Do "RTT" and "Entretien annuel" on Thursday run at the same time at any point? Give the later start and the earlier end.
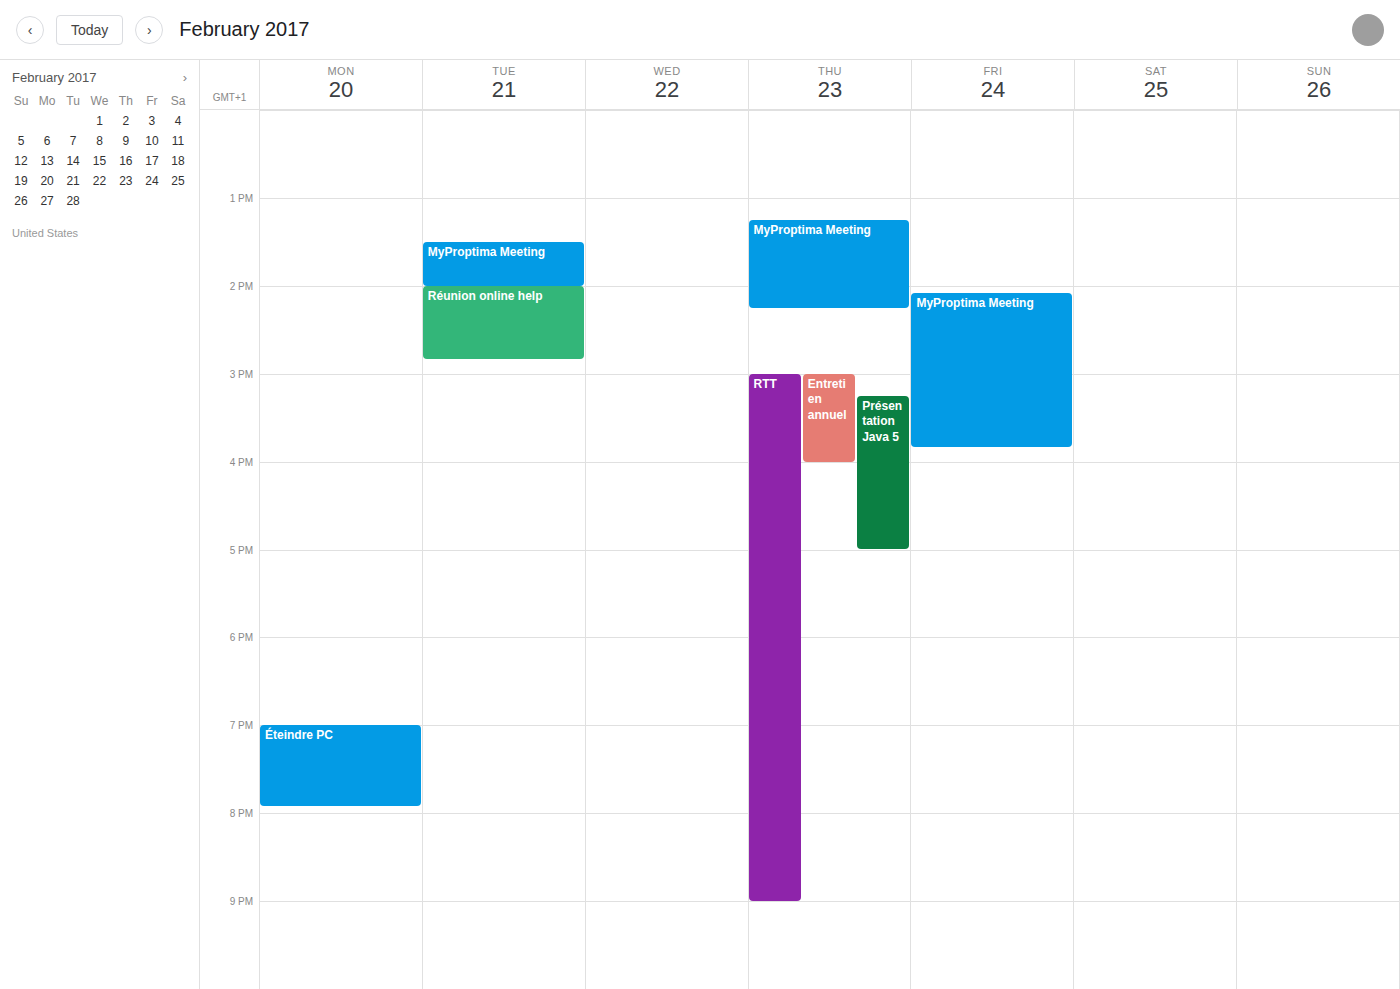
"RTT" starts at 15:00, before "Entretien annuel" ends at 16:00 -- they overlap.